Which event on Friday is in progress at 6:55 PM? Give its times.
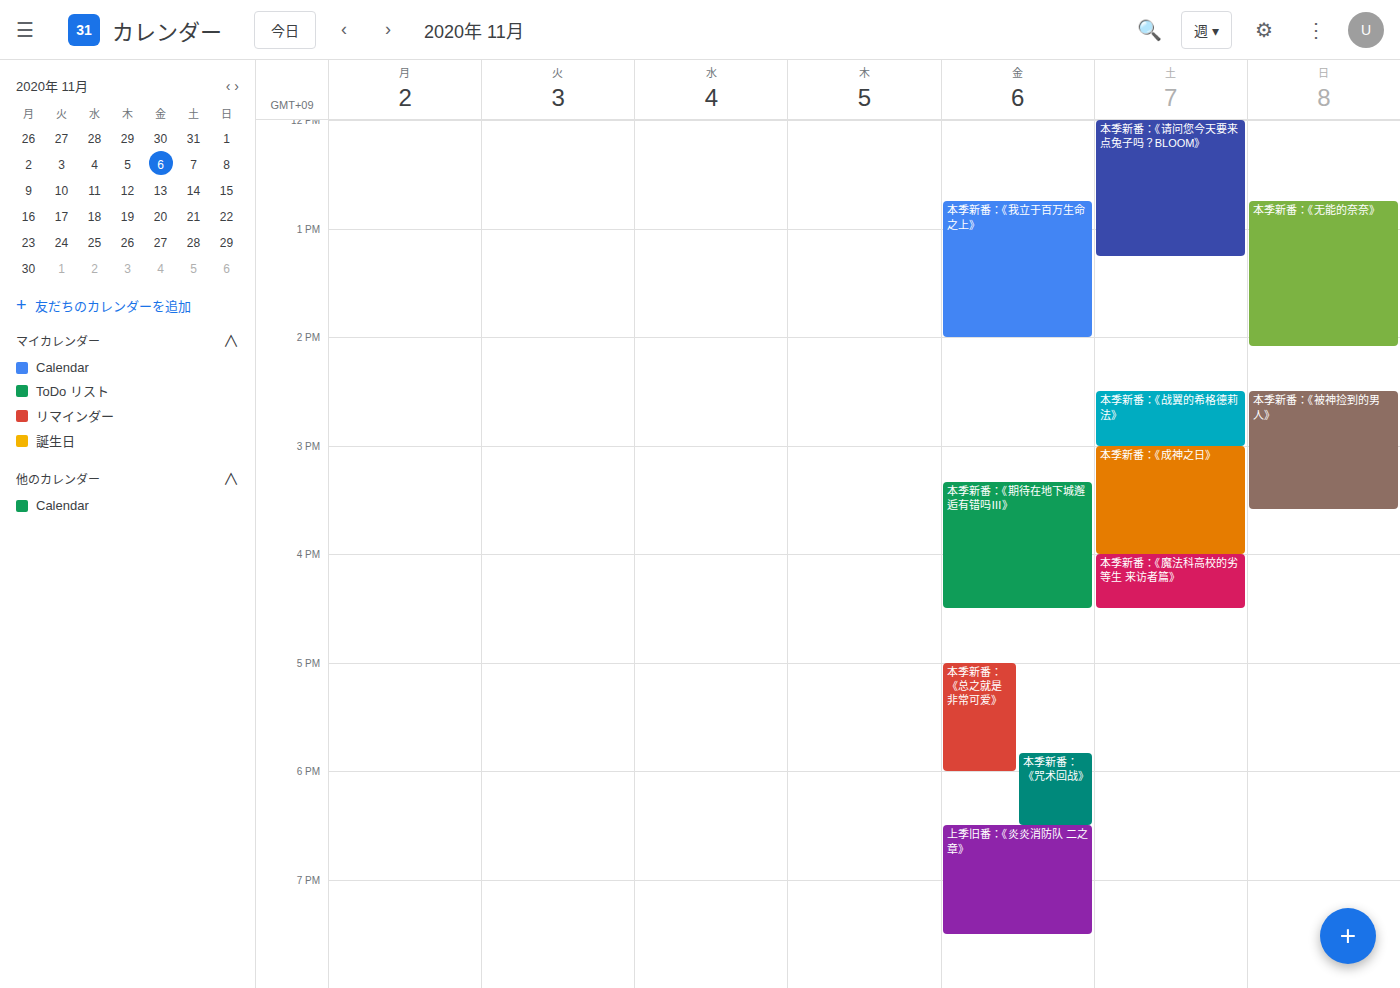
"上季旧番：《炎炎消防队 二之章》", 6:30 PM to 7:30 PM